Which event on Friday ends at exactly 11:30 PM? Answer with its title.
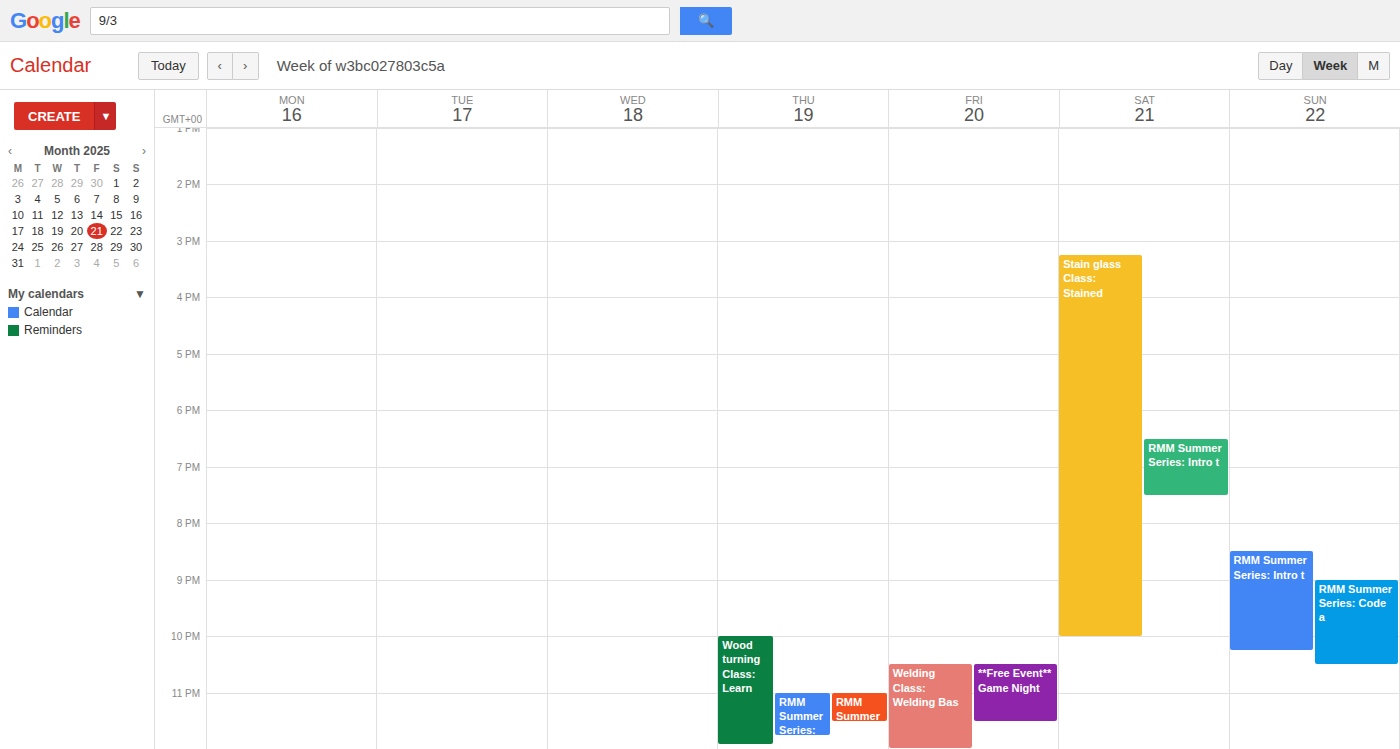
"**Free Event** Game Night"